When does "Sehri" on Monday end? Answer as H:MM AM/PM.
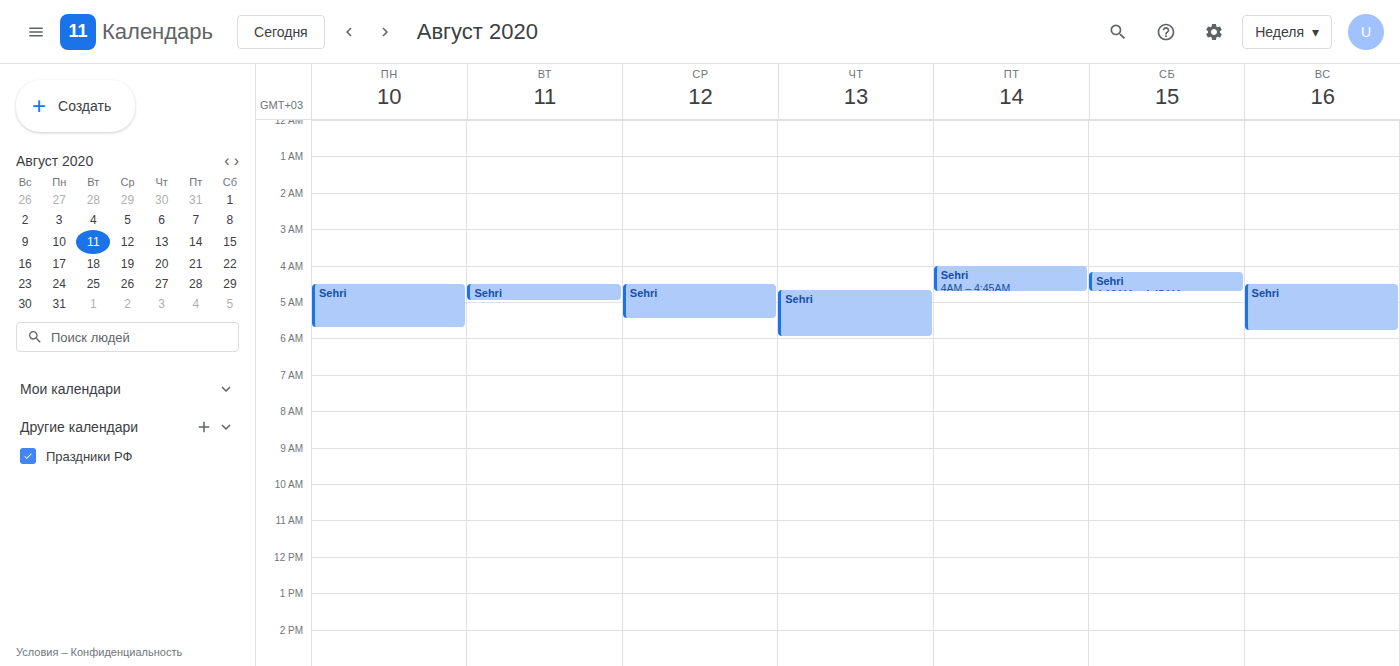
5:45 AM